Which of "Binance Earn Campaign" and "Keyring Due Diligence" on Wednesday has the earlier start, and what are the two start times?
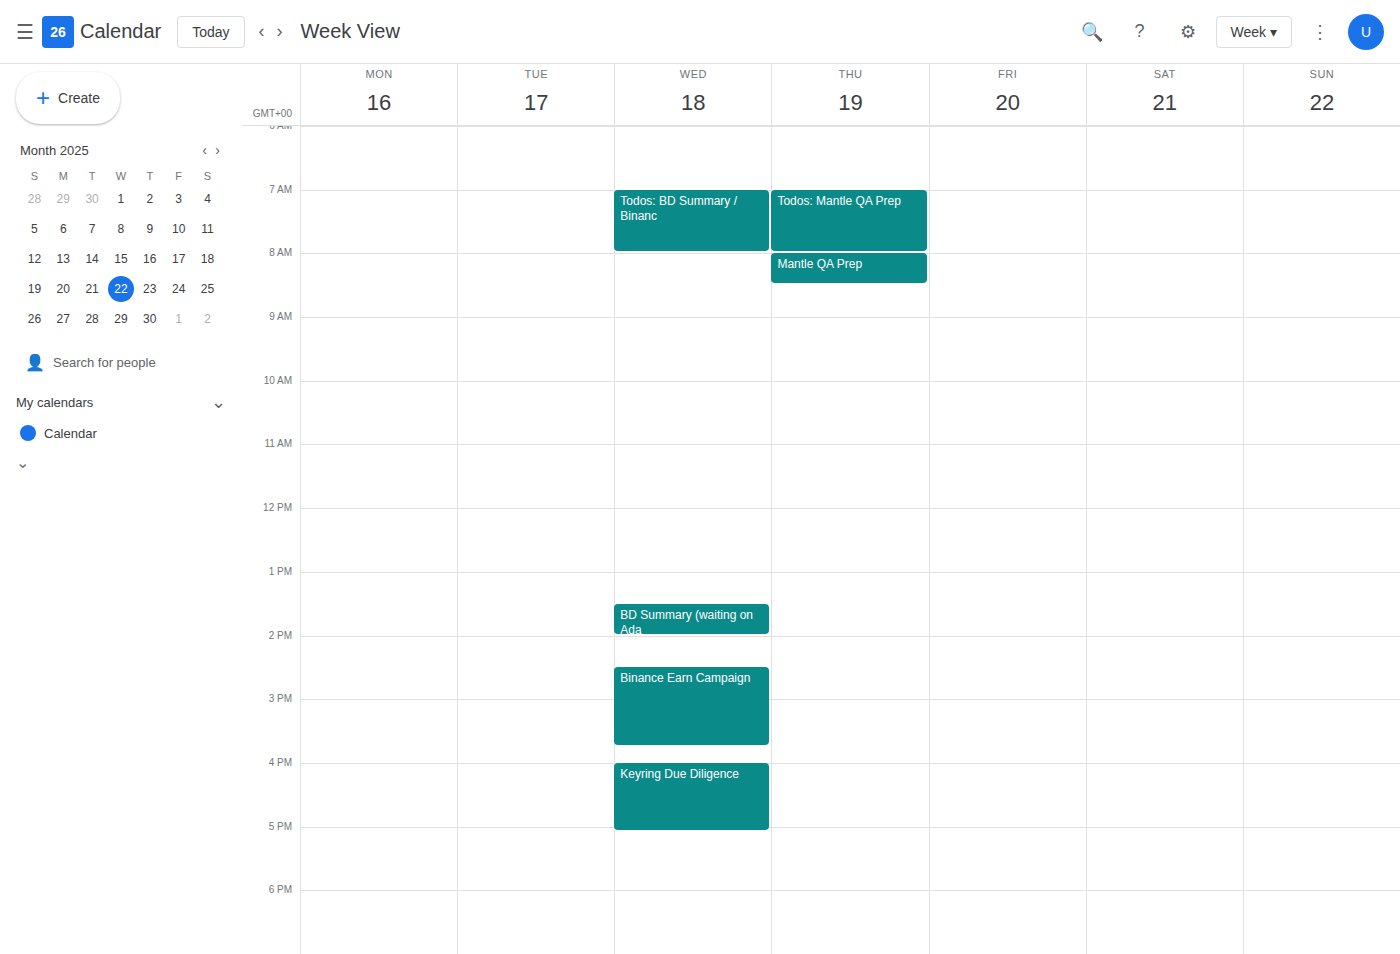
"Binance Earn Campaign" 2:30 PM; "Keyring Due Diligence" 4:00 PM.